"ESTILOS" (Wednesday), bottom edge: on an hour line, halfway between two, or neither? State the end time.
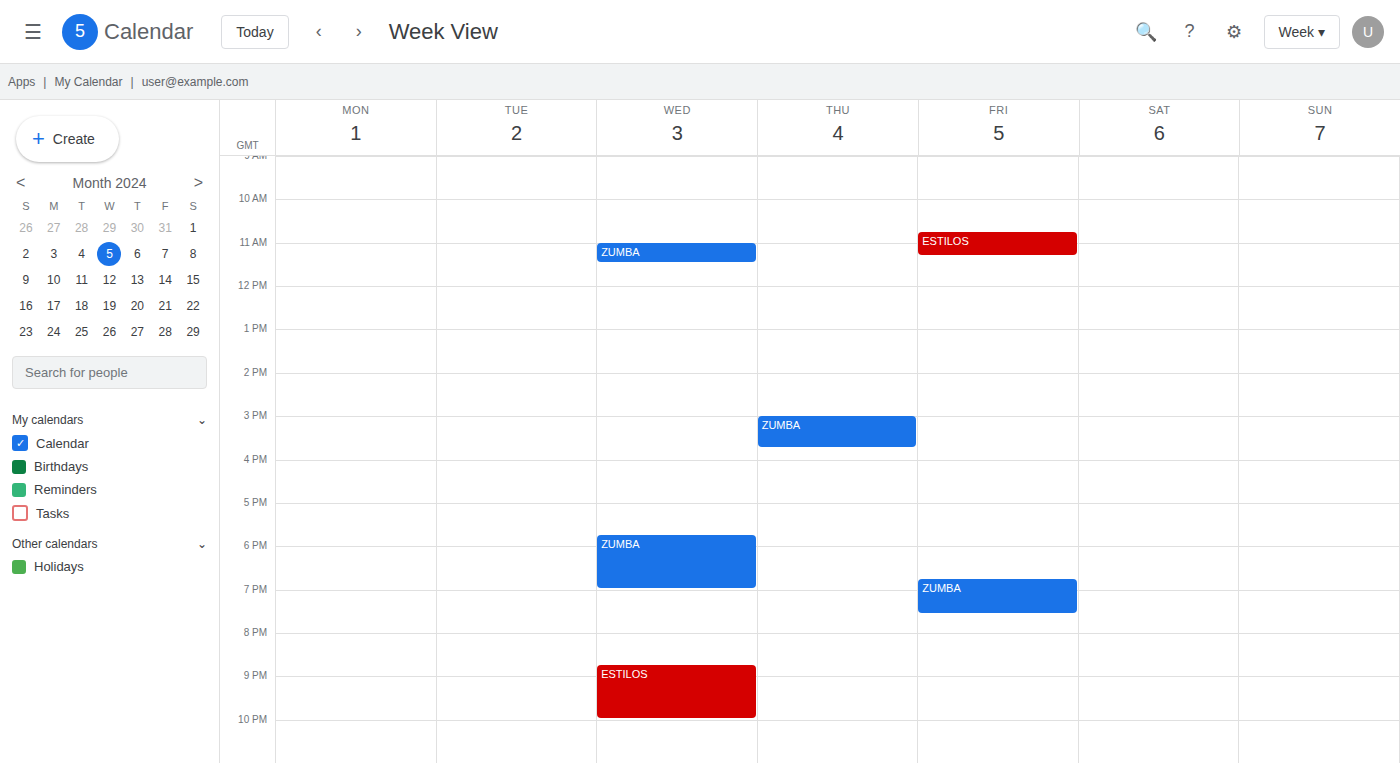
22:00 -- exactly on the 22:00 line.